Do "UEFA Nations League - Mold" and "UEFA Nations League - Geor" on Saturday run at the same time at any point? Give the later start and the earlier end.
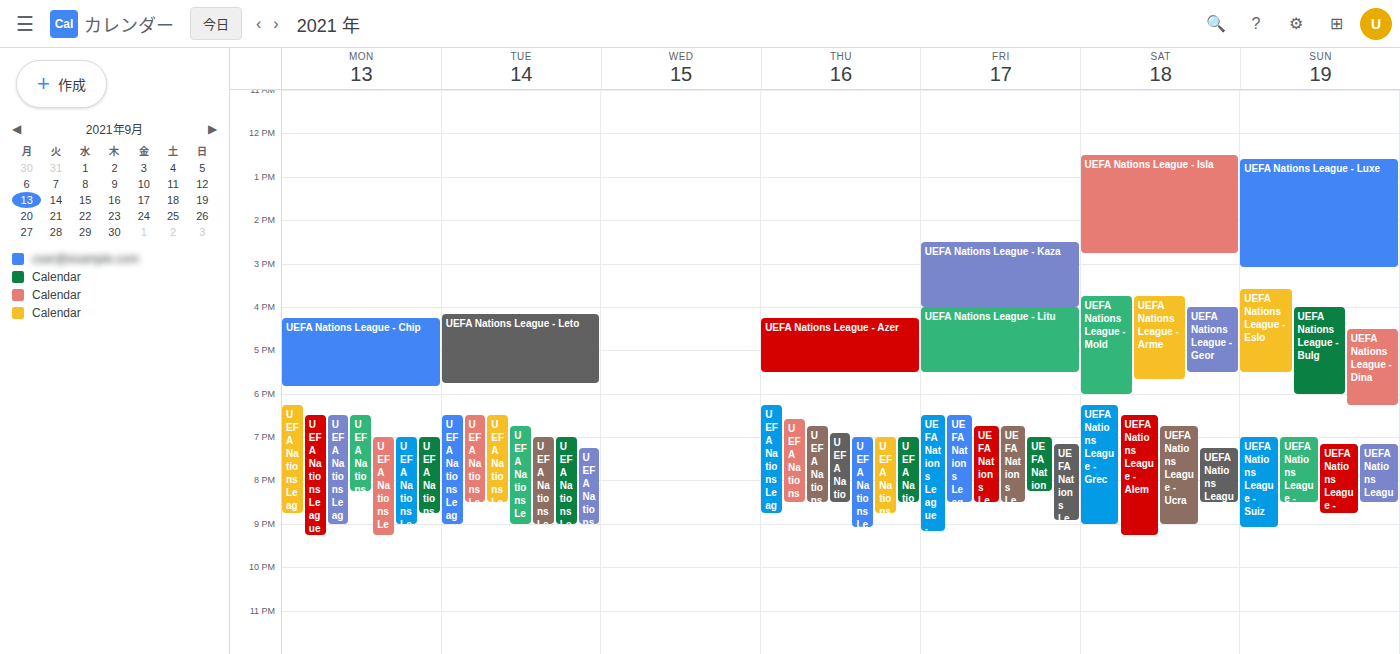
"UEFA Nations League - Geor" runs 4:00 PM to 5:30 PM, inside "UEFA Nations League - Mold" -- they overlap.